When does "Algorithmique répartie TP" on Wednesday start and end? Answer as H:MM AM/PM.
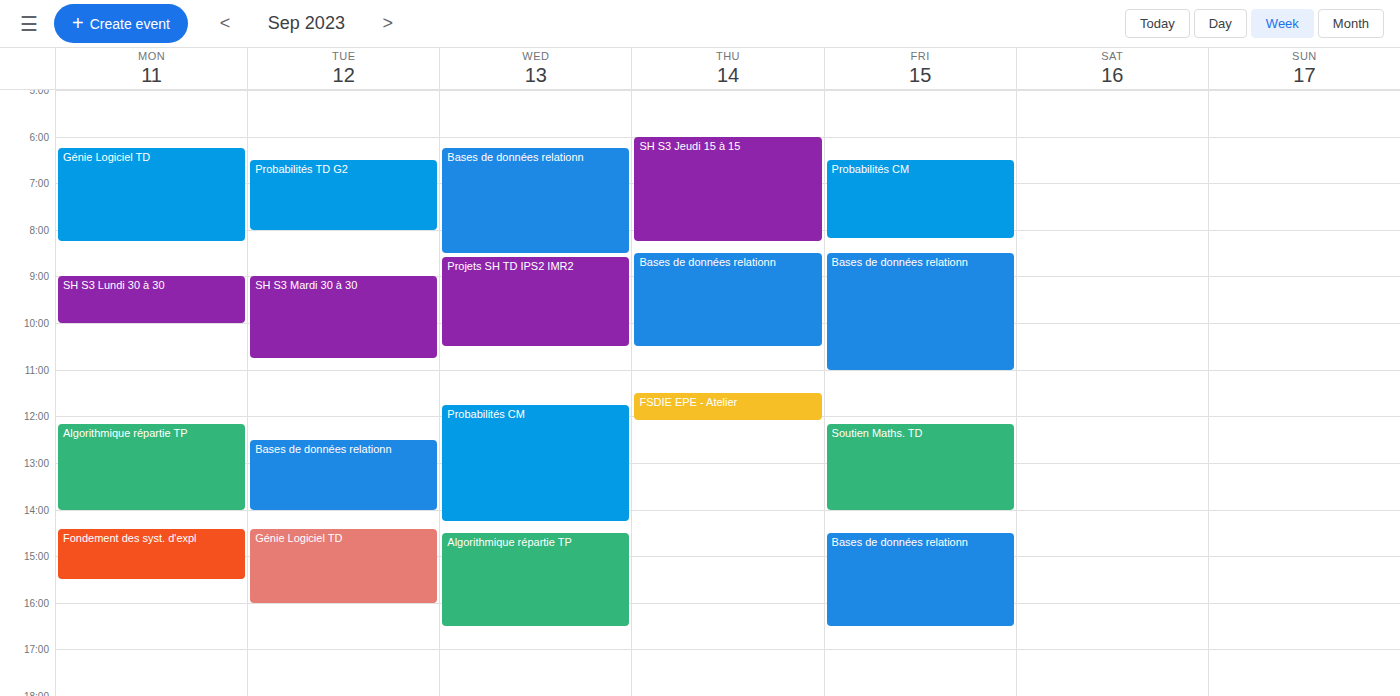
2:30 PM to 4:30 PM